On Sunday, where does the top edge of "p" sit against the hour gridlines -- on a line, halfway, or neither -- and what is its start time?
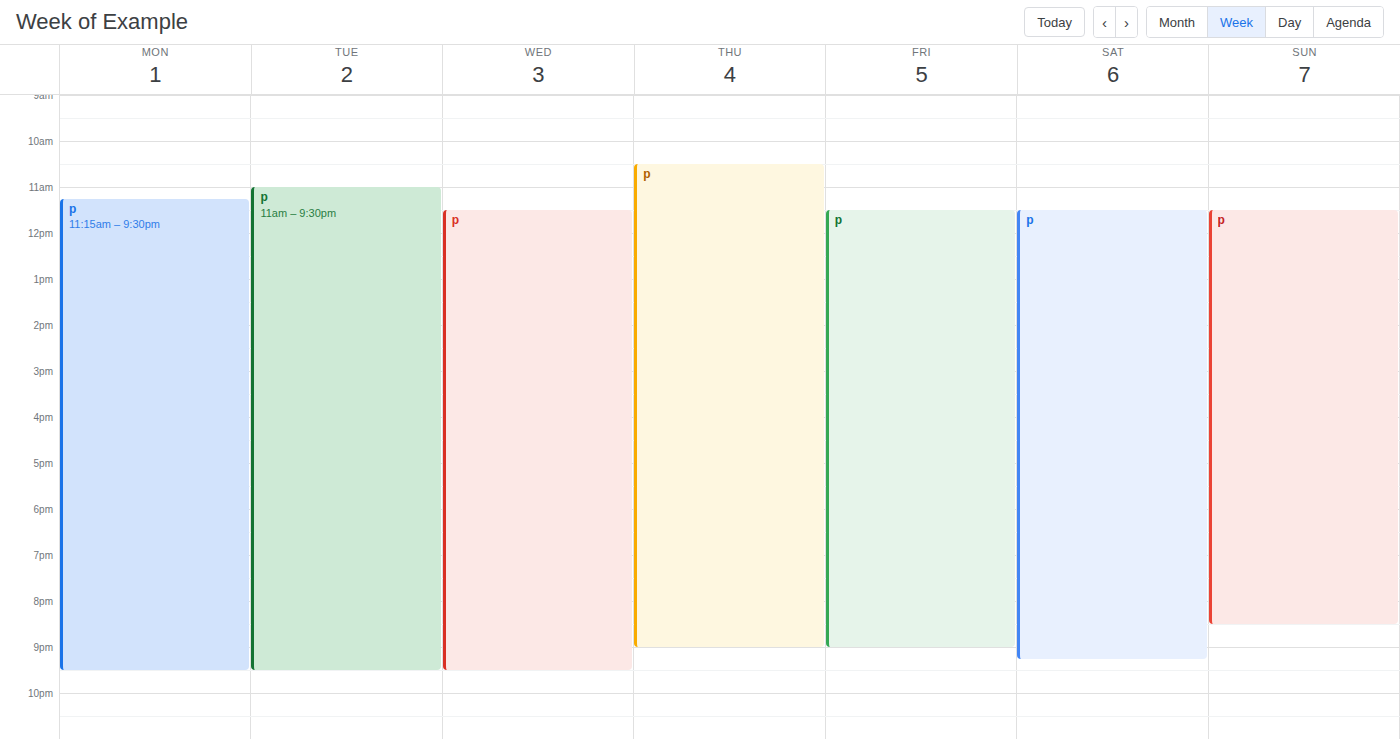
11:30 -- halfway between the 11:00 and 12:00 lines.